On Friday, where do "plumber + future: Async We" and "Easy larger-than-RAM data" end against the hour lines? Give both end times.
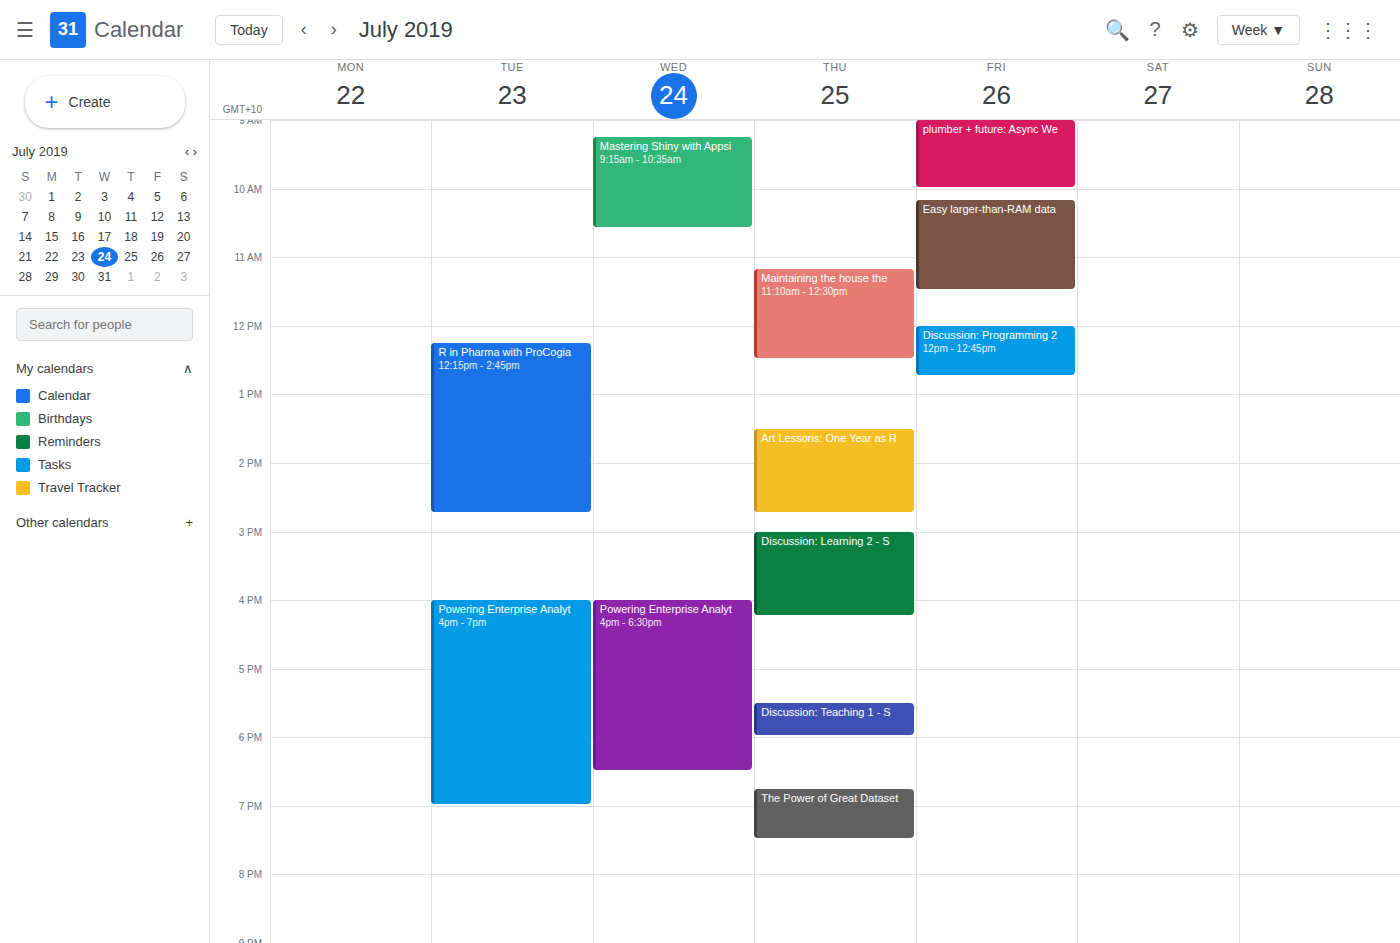
"plumber + future: Async We": 10:00 AM, exactly on the 10 AM line. "Easy larger-than-RAM data": 11:30 AM, halfway between the 11 AM and 12 PM lines.